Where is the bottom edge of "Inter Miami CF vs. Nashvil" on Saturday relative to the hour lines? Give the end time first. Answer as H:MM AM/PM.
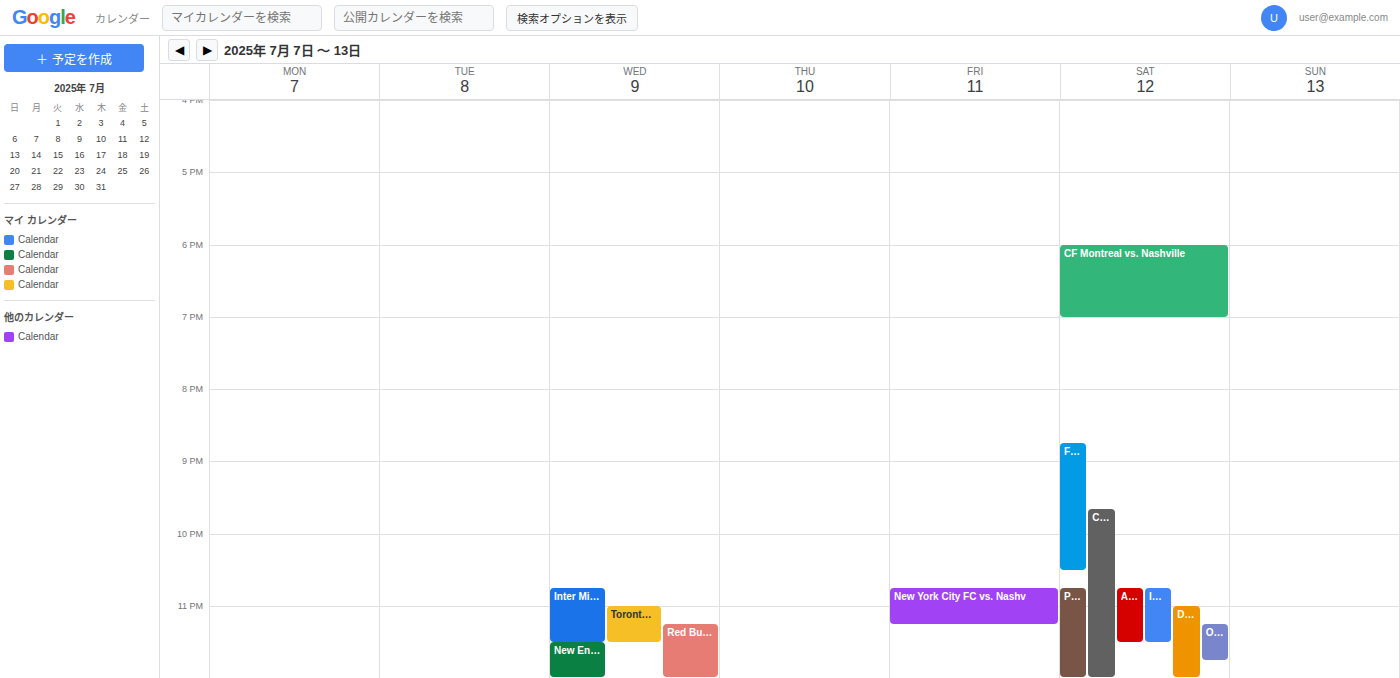
11:30 PM -- halfway between the 11 PM and 12 AM lines.